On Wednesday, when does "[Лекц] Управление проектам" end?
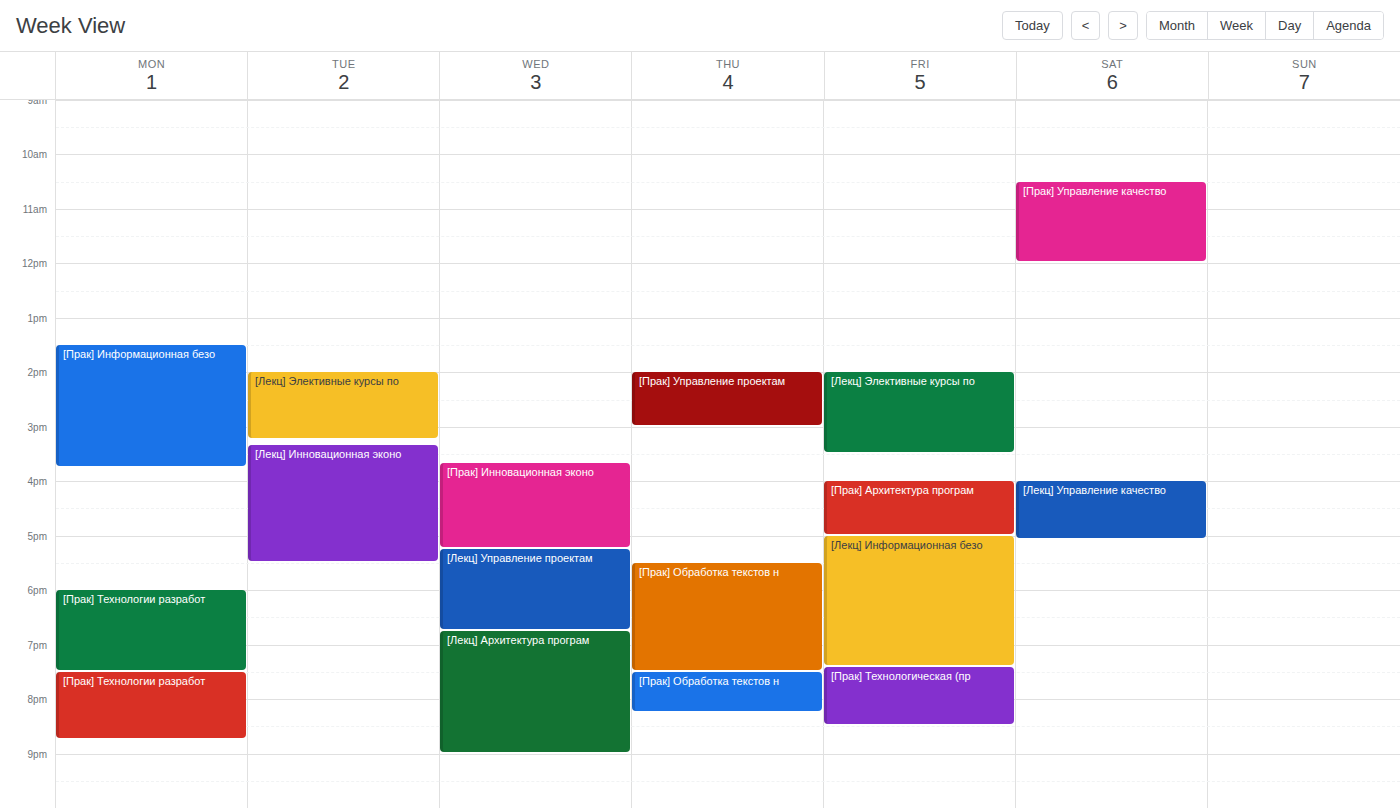
6:45 PM